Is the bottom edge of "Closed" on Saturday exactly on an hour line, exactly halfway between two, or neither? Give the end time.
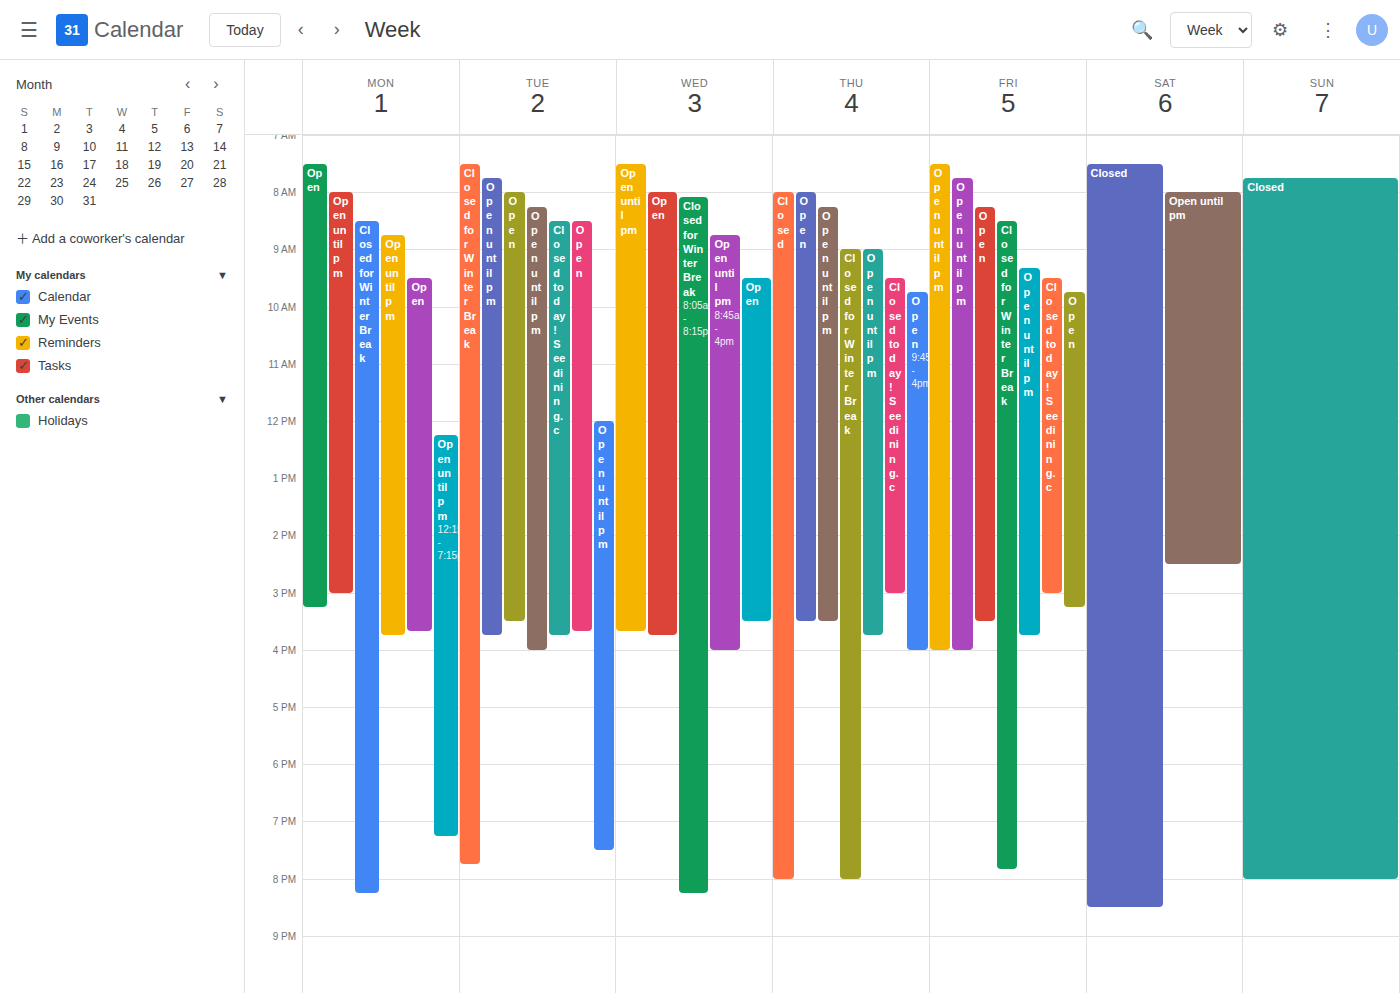
8:30 PM -- halfway between the 8 PM and 9 PM lines.